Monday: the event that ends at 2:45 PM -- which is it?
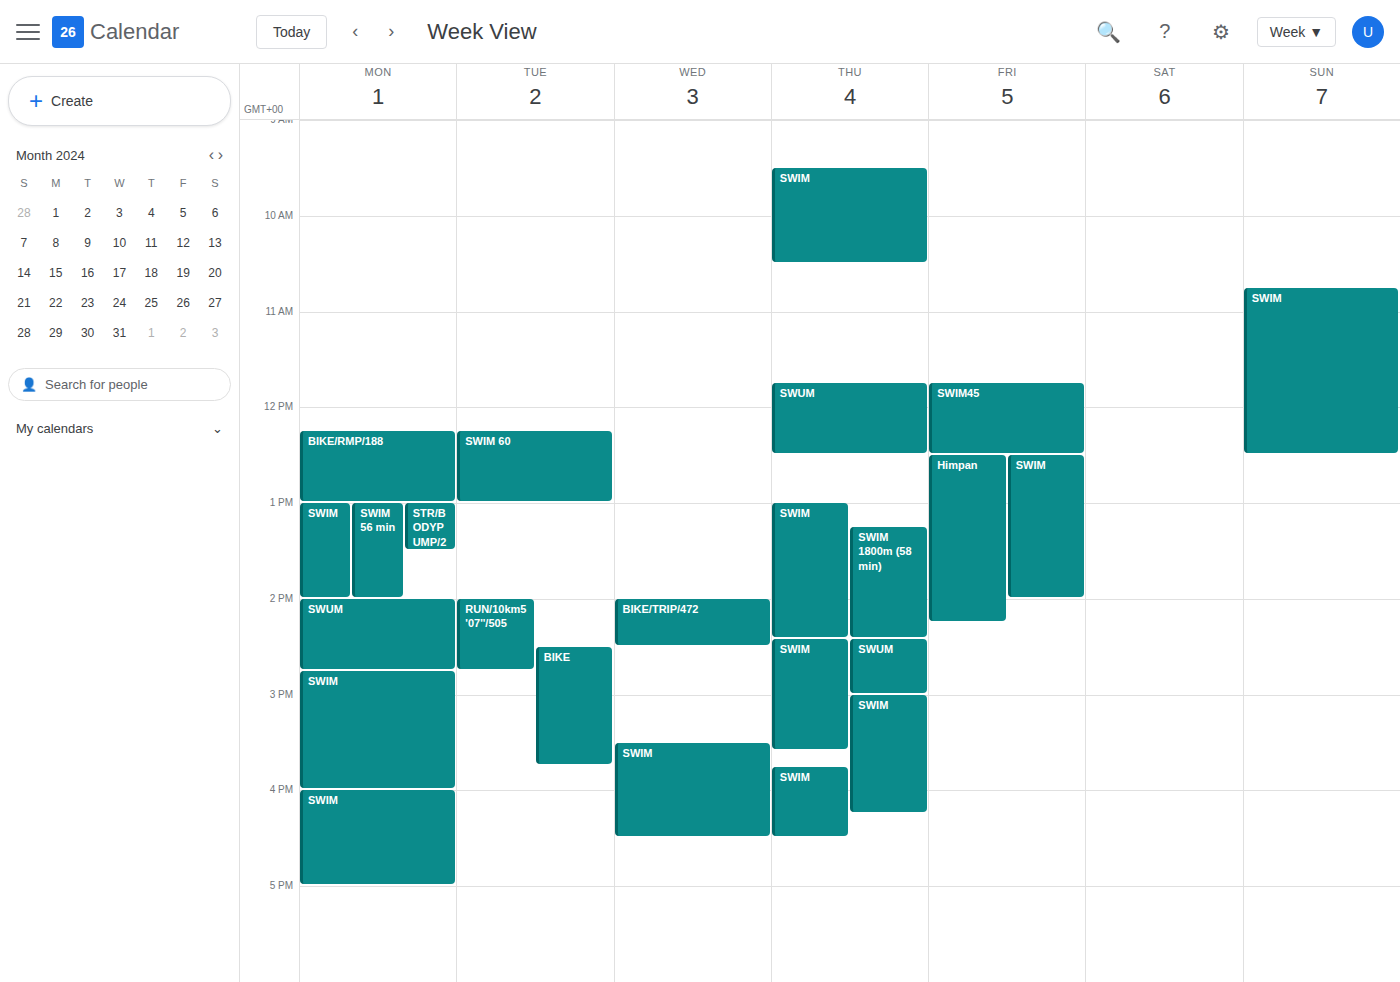
"SWUM"